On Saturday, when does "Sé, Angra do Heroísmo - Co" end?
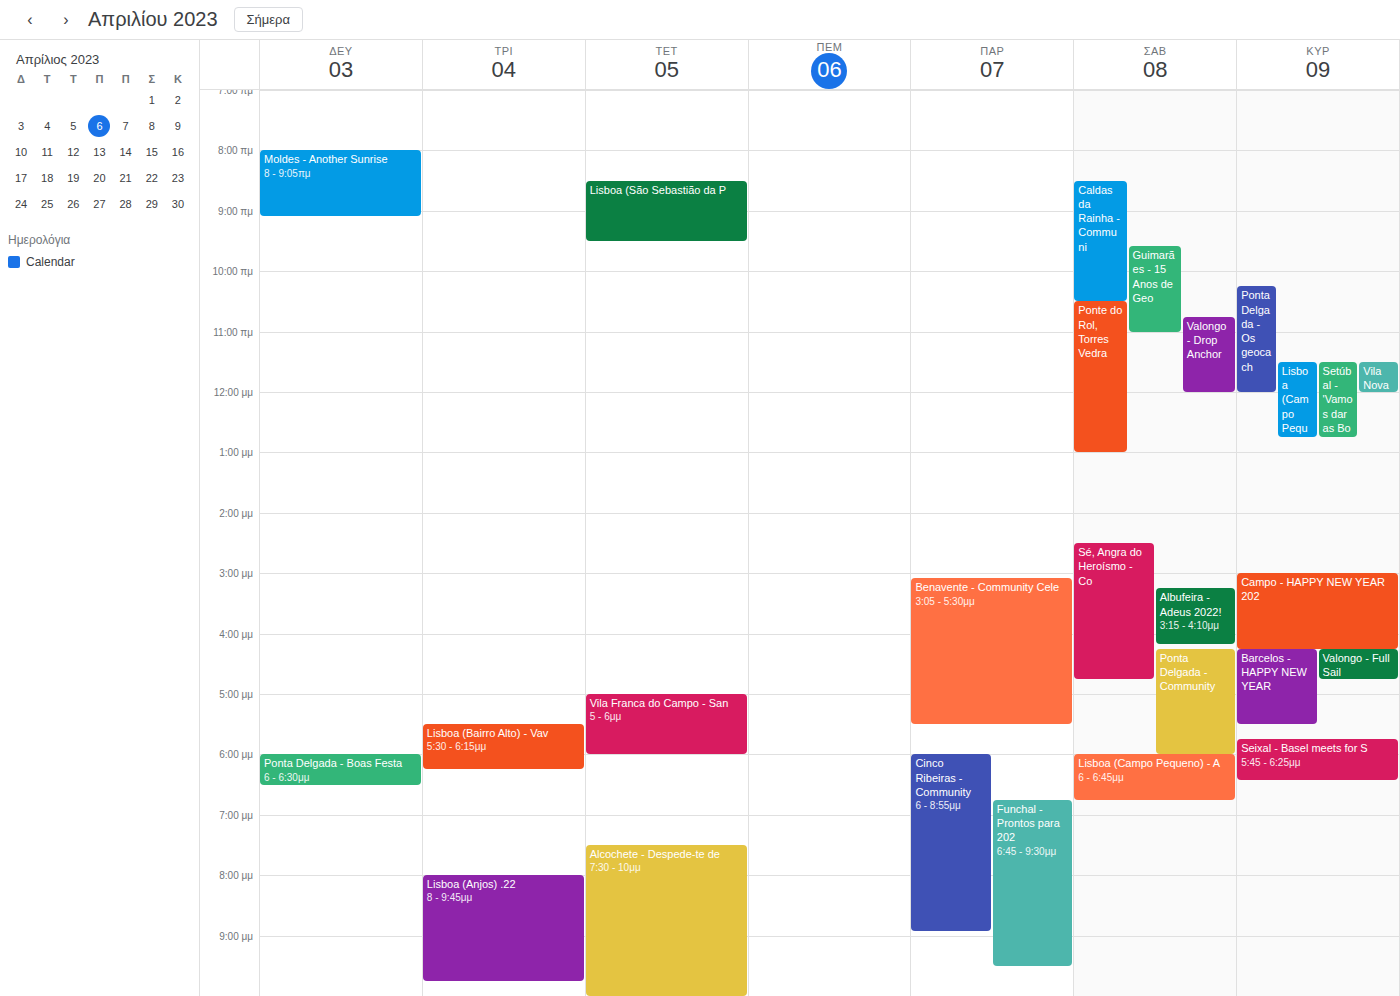
16:45